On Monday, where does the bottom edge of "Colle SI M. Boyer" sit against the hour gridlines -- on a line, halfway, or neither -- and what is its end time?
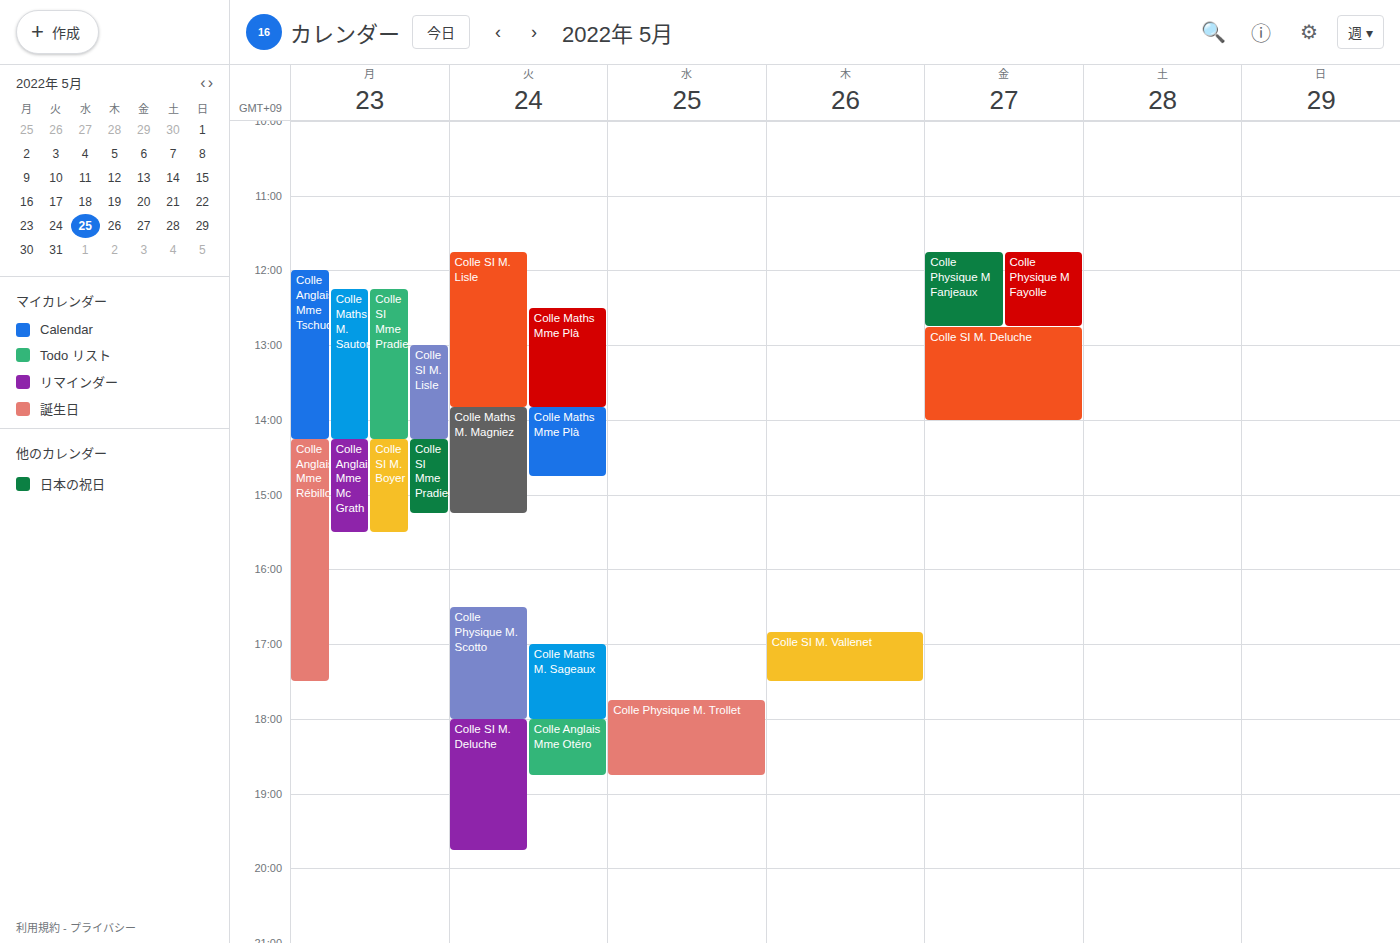
3:30 PM -- halfway between the 3 PM and 4 PM lines.